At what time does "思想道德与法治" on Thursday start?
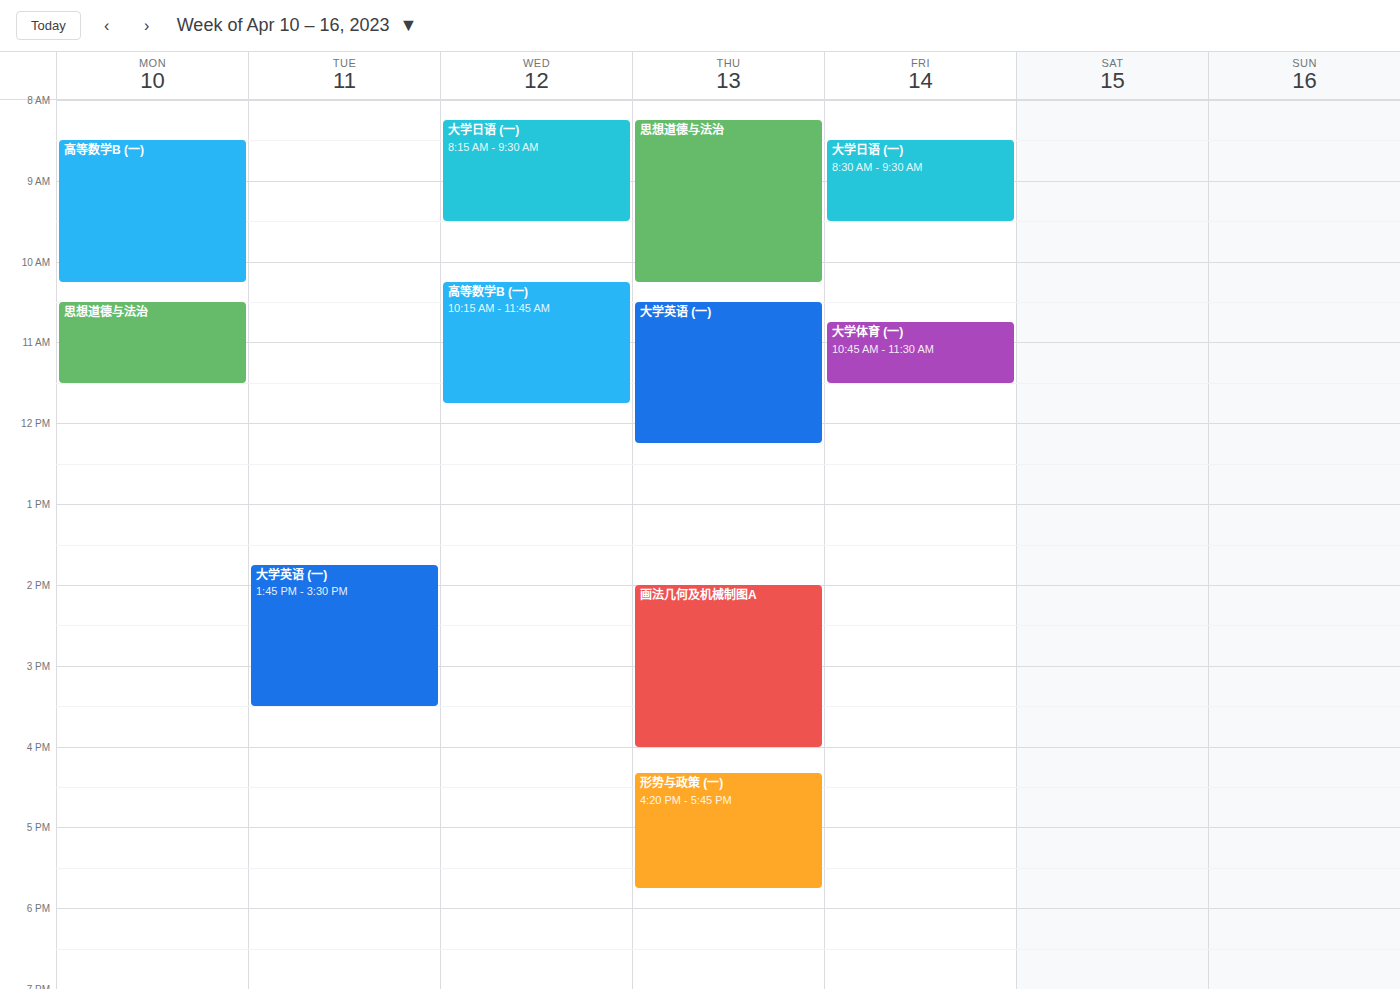
8:15 AM